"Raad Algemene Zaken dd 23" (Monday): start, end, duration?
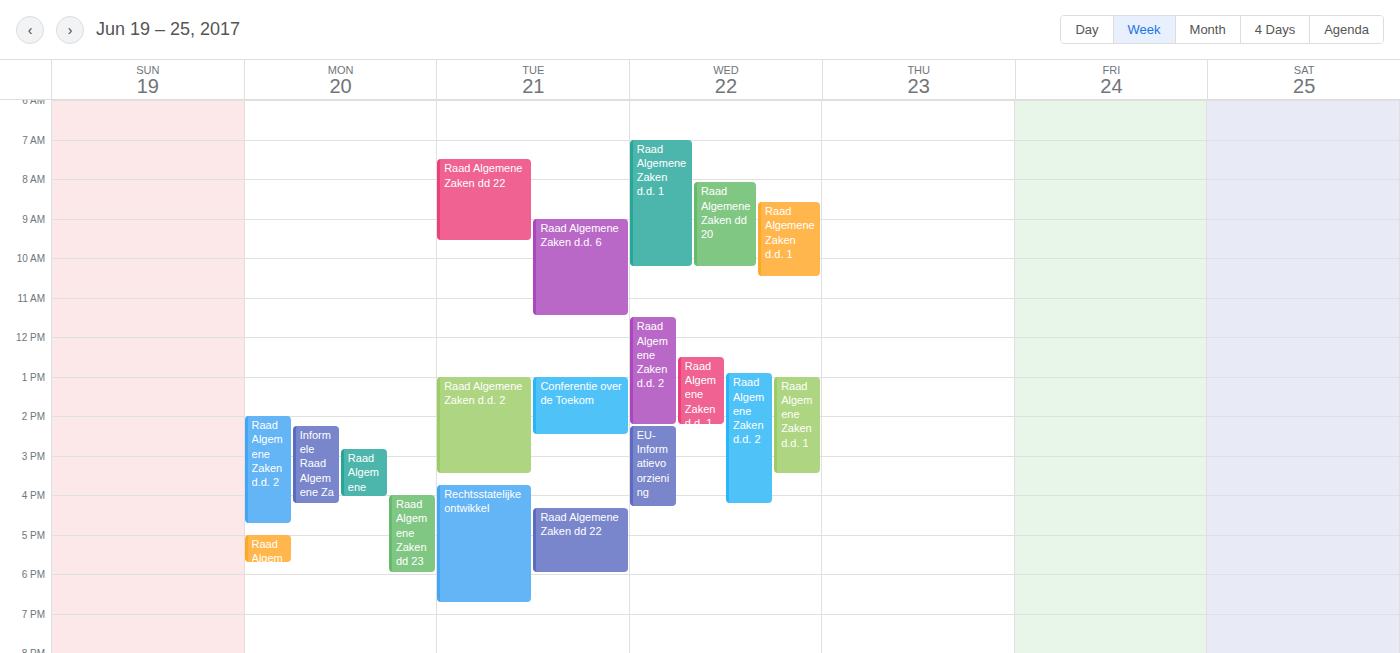
4:00 PM to 6:00 PM, 2 hours